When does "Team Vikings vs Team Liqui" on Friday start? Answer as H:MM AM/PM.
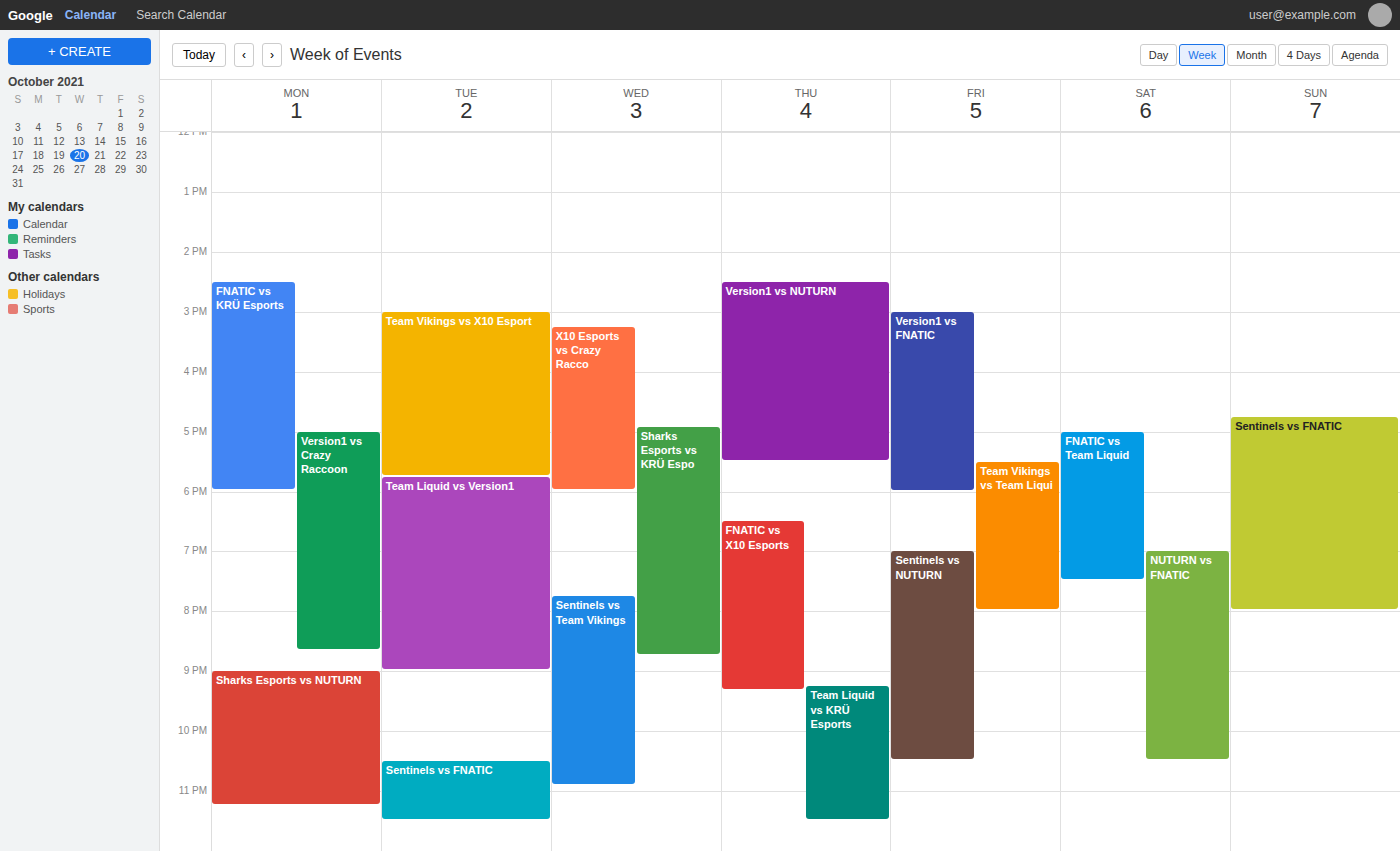
5:30 PM